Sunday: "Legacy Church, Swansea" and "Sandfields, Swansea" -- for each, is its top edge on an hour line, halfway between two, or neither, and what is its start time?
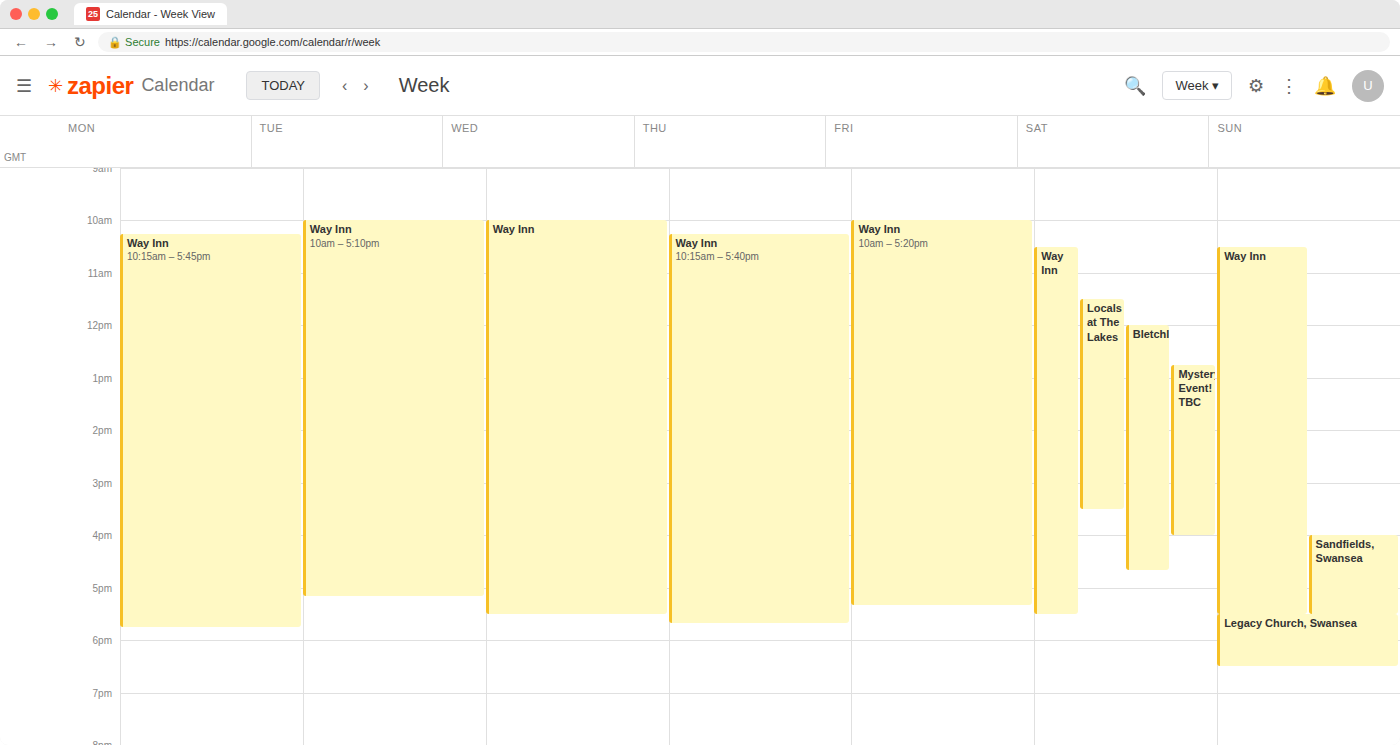
"Legacy Church, Swansea": 5:30 PM, halfway between the 5 PM and 6 PM lines. "Sandfields, Swansea": 4:00 PM, exactly on the 4 PM line.